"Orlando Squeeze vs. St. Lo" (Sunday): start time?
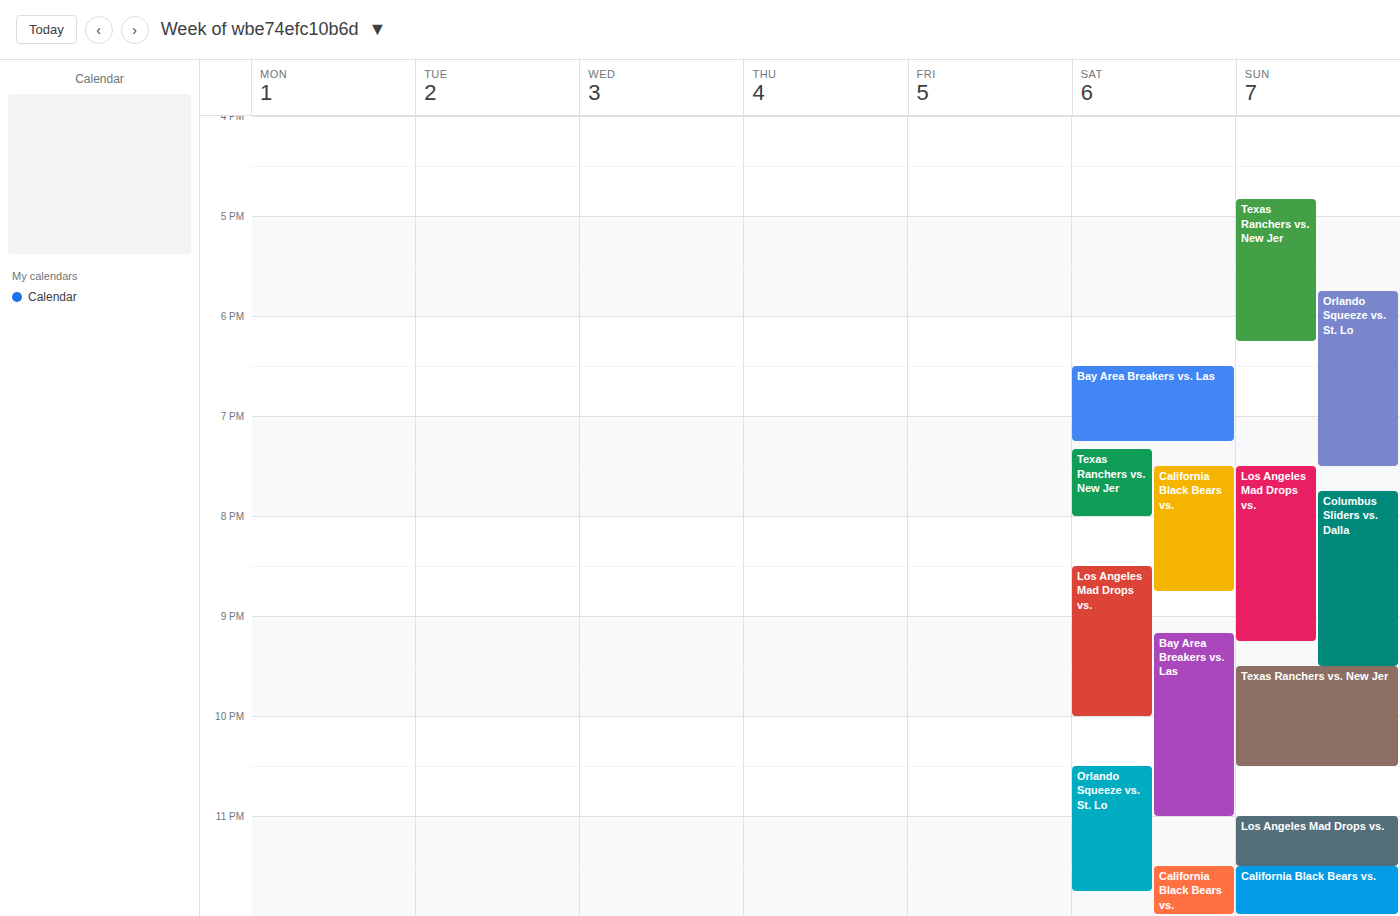
5:45 PM